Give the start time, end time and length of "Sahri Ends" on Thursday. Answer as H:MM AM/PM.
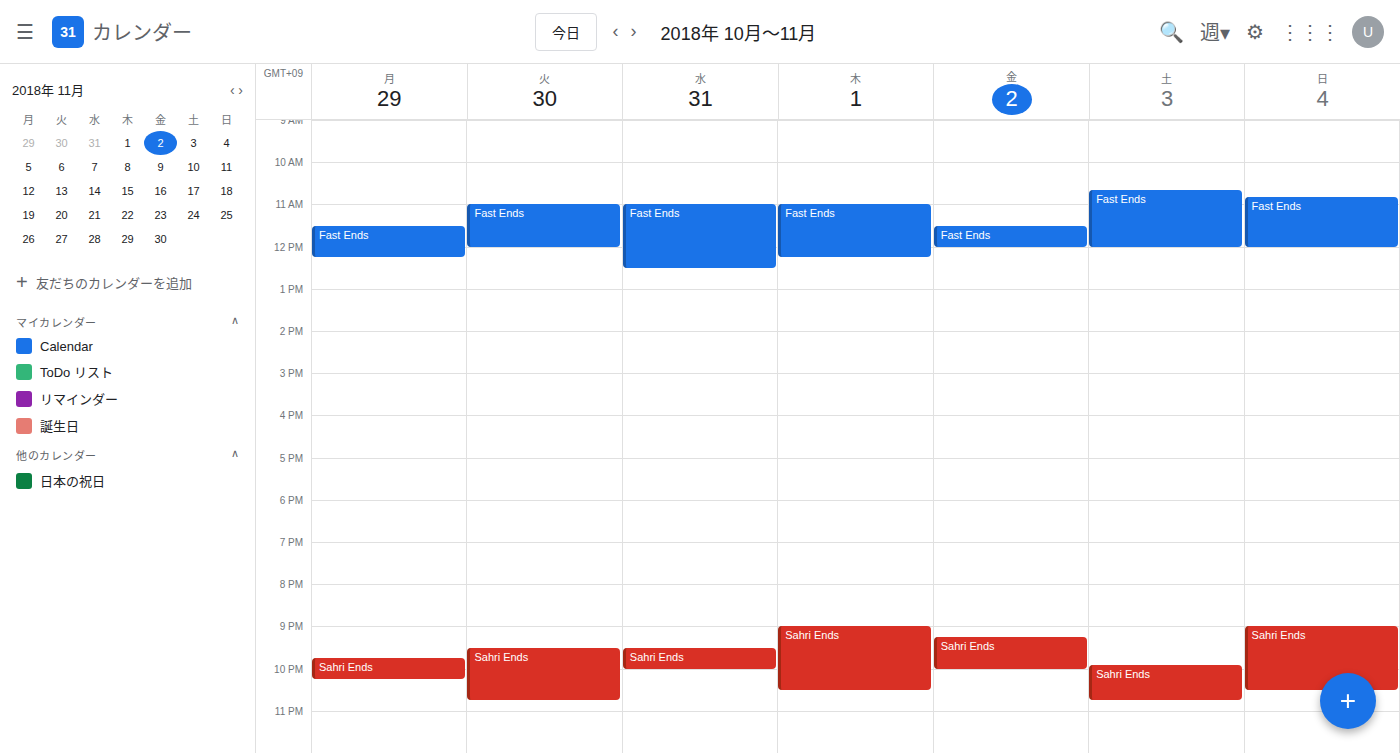
9:00 PM to 10:30 PM, 1 hour 30 minutes